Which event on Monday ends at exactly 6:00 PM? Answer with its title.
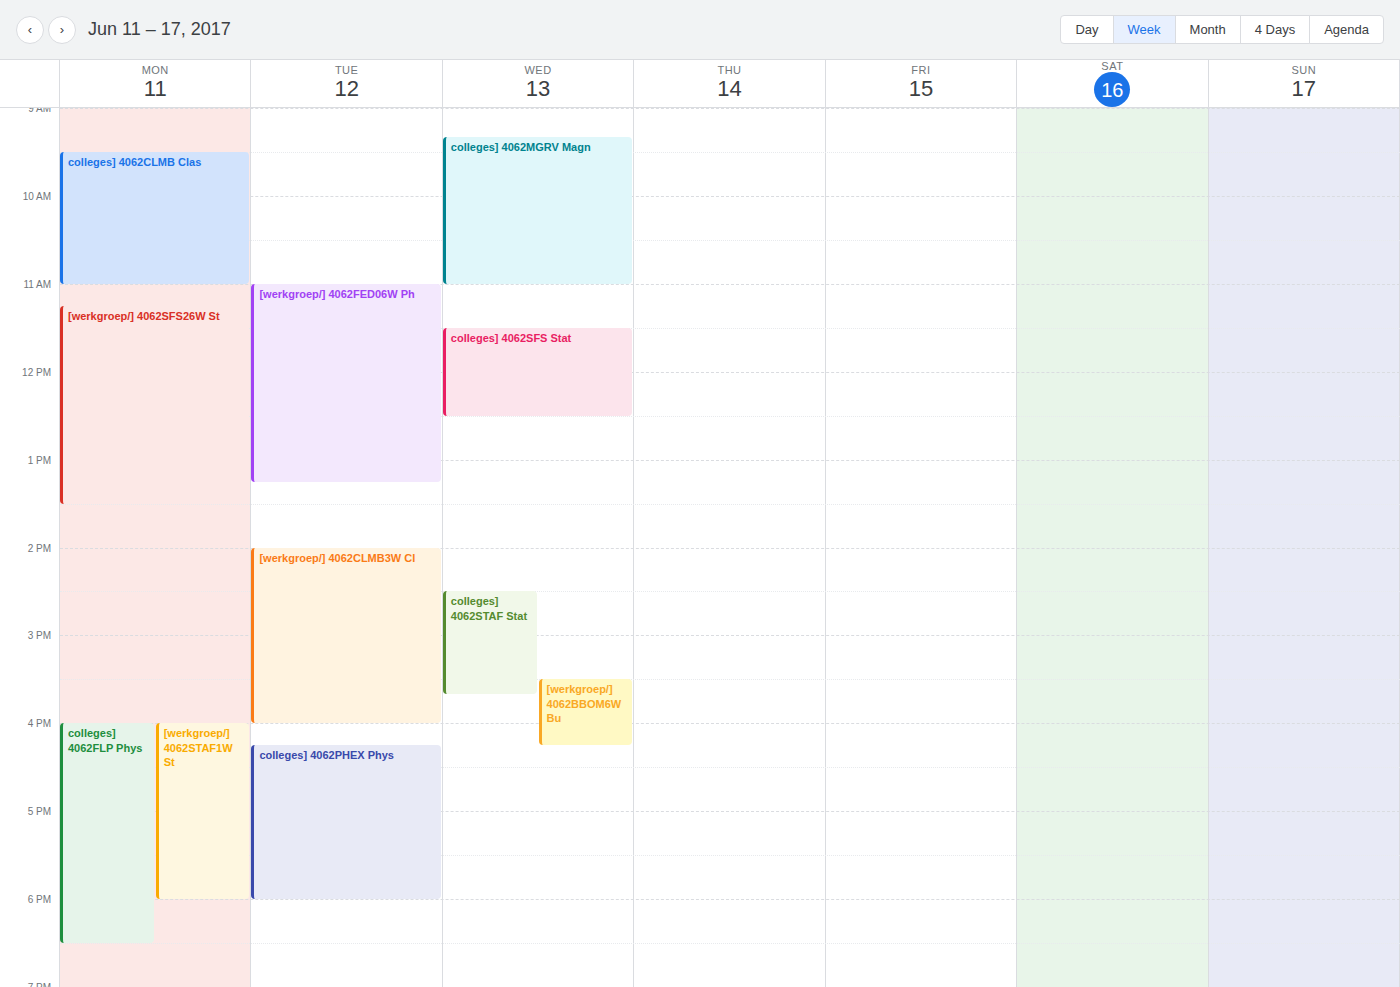
"[werkgroep/] 4062STAF1W St"